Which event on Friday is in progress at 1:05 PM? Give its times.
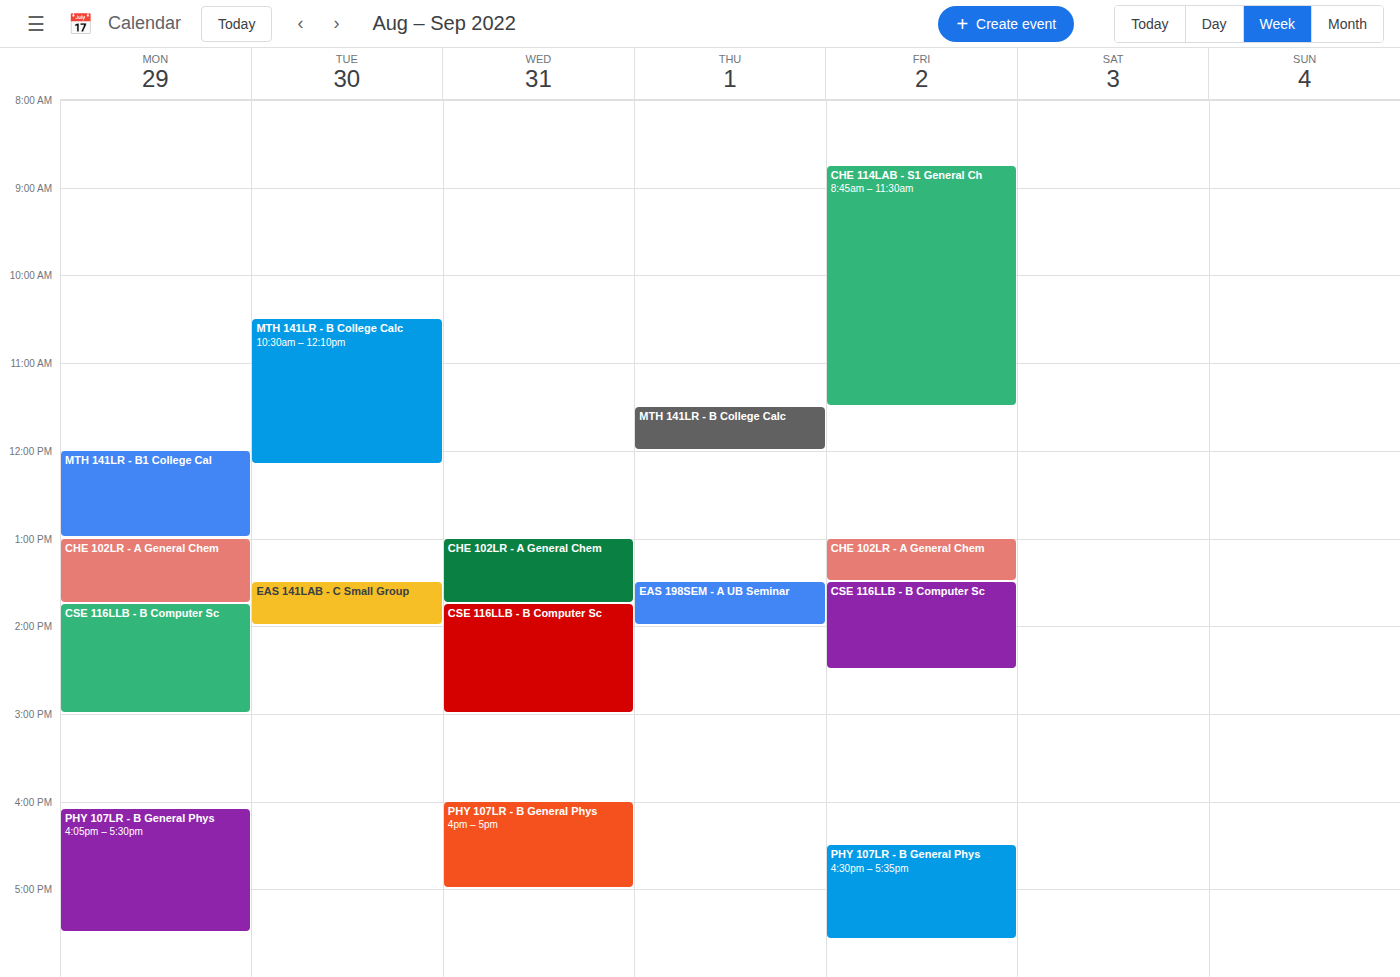
"CHE 102LR - A General Chem", 1:00 PM to 1:30 PM